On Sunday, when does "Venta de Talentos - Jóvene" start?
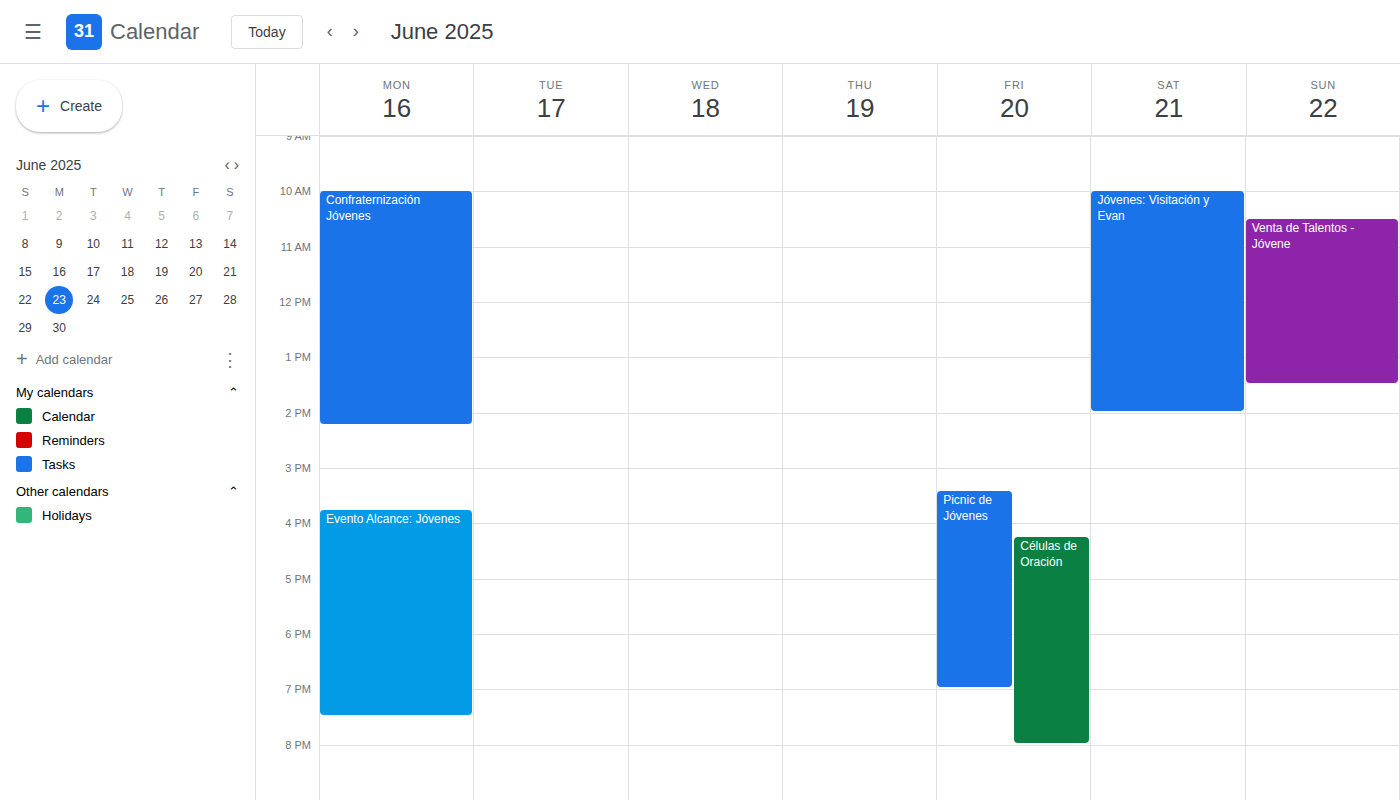
10:30 AM